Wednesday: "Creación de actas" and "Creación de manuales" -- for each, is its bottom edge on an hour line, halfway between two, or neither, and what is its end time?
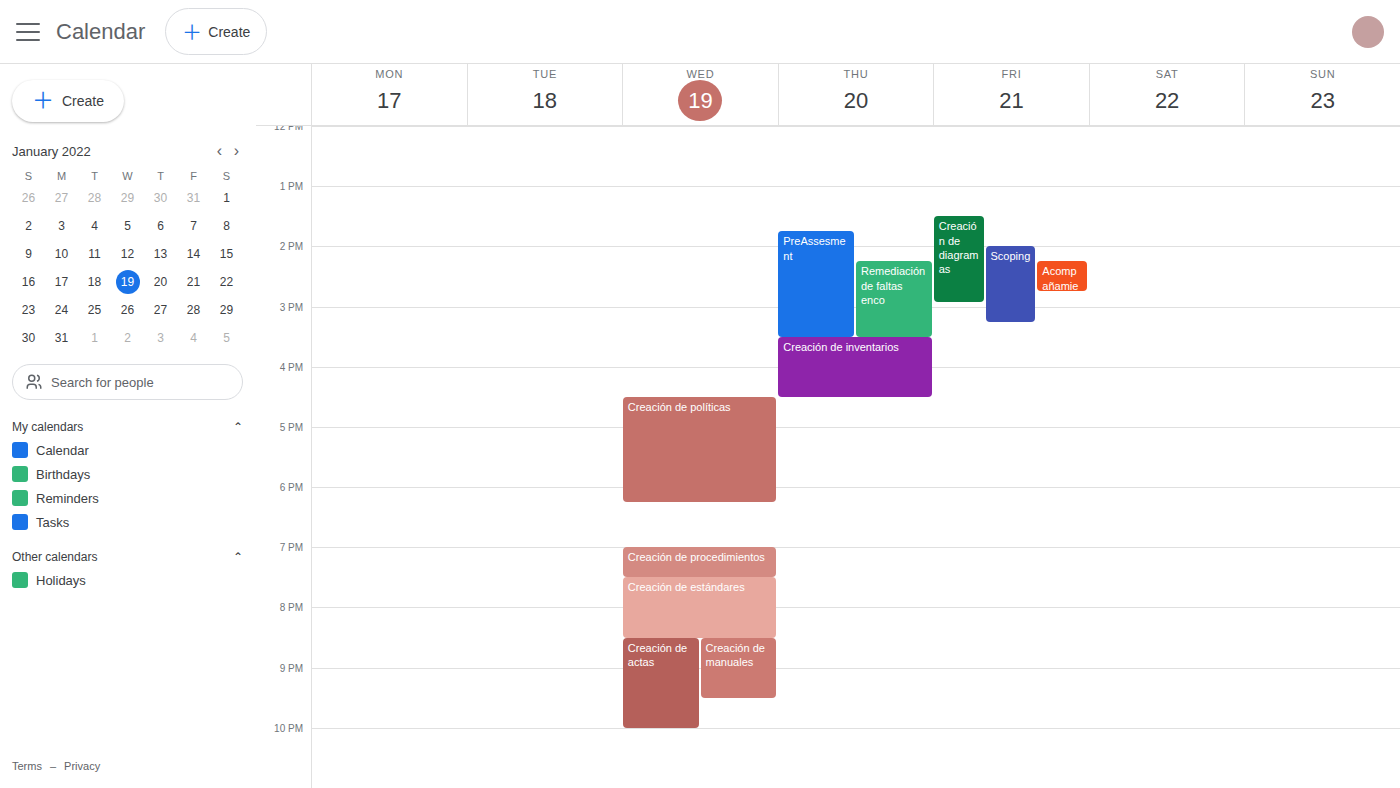
"Creación de actas": 10:00 PM, exactly on the 10 PM line. "Creación de manuales": 9:30 PM, halfway between the 9 PM and 10 PM lines.